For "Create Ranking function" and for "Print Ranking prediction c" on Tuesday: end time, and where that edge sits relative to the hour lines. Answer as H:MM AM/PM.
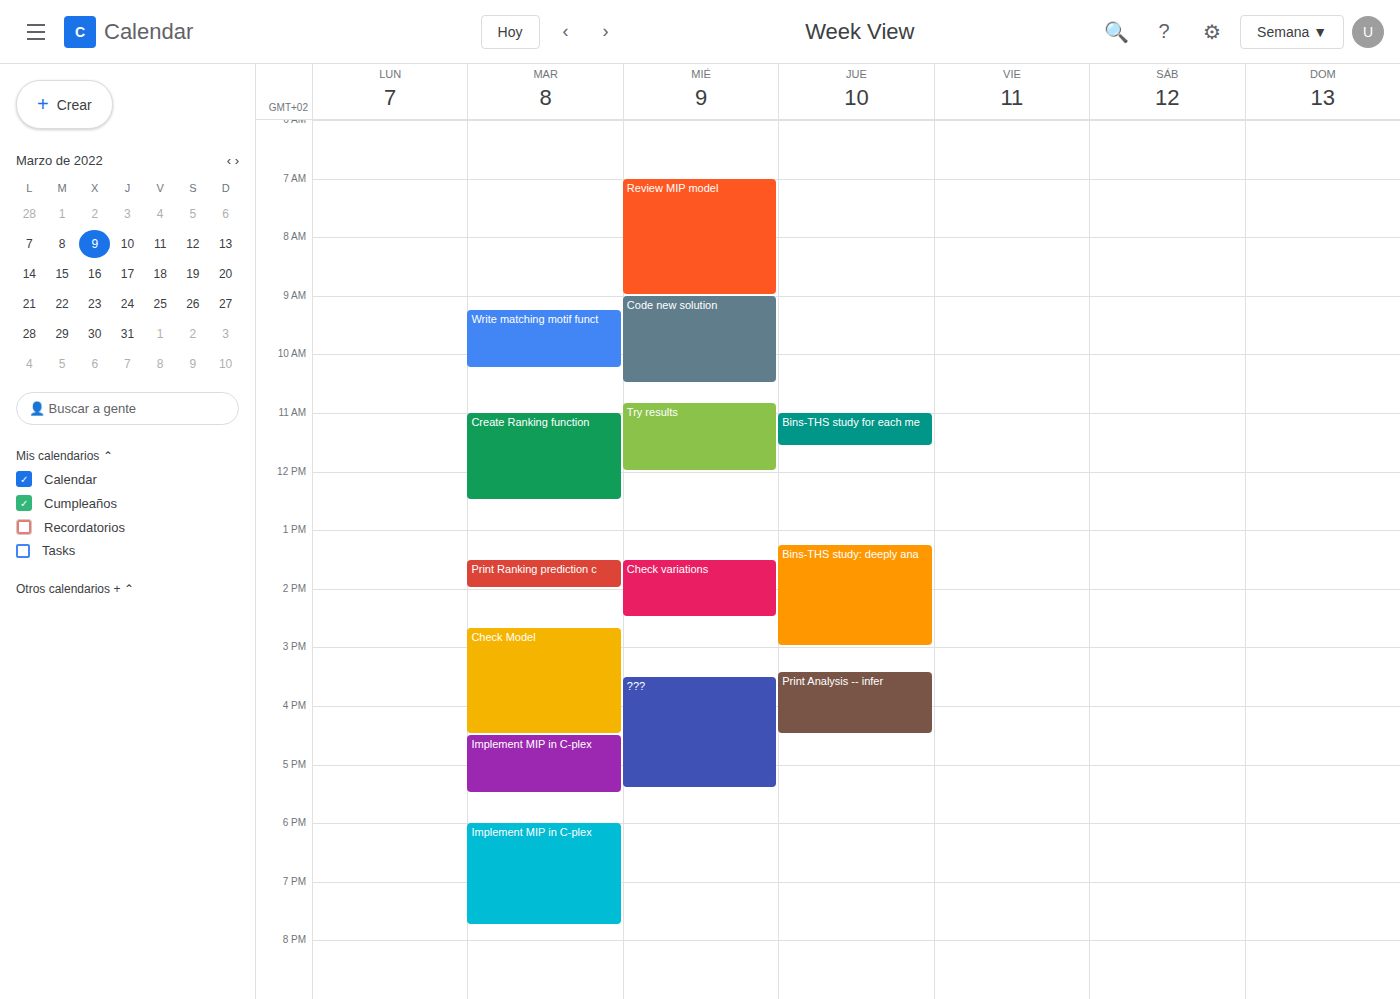
"Create Ranking function": 12:30 PM, halfway between the 12 PM and 1 PM lines. "Print Ranking prediction c": 2:00 PM, exactly on the 2 PM line.